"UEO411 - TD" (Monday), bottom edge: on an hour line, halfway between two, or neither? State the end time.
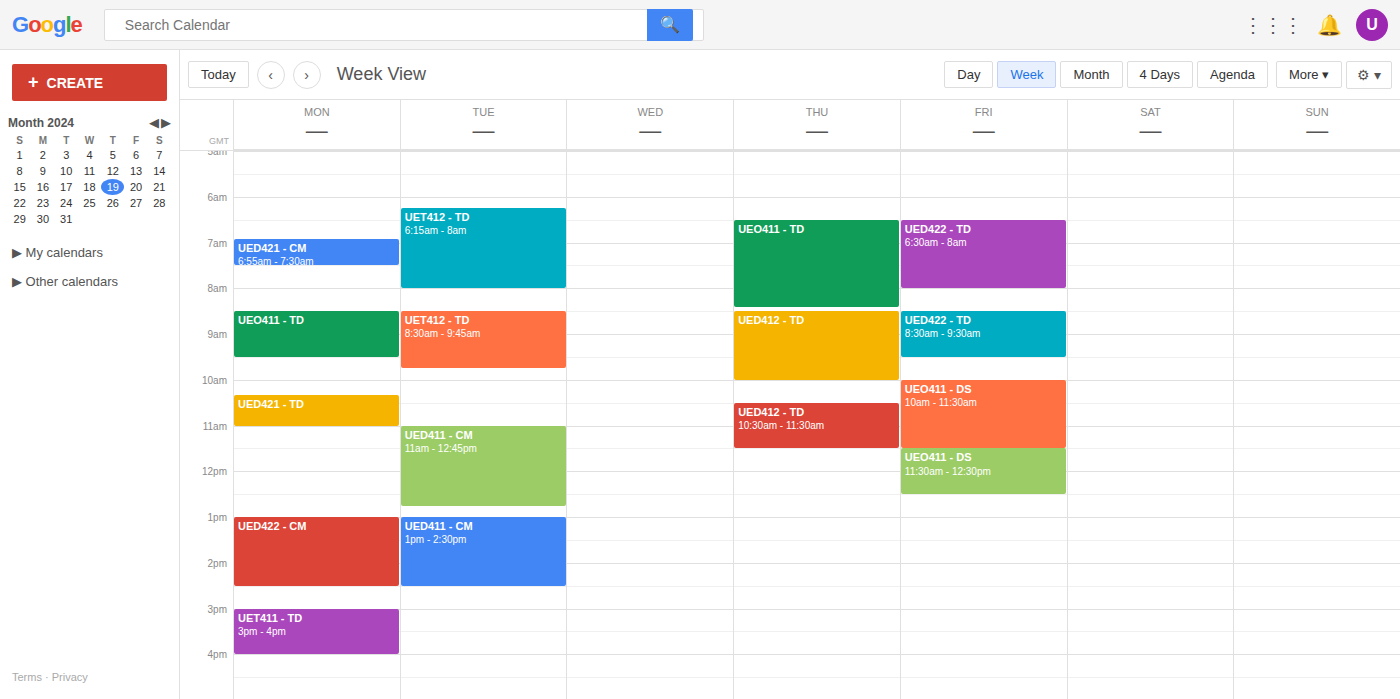
9:30 AM -- halfway between the 9 AM and 10 AM lines.